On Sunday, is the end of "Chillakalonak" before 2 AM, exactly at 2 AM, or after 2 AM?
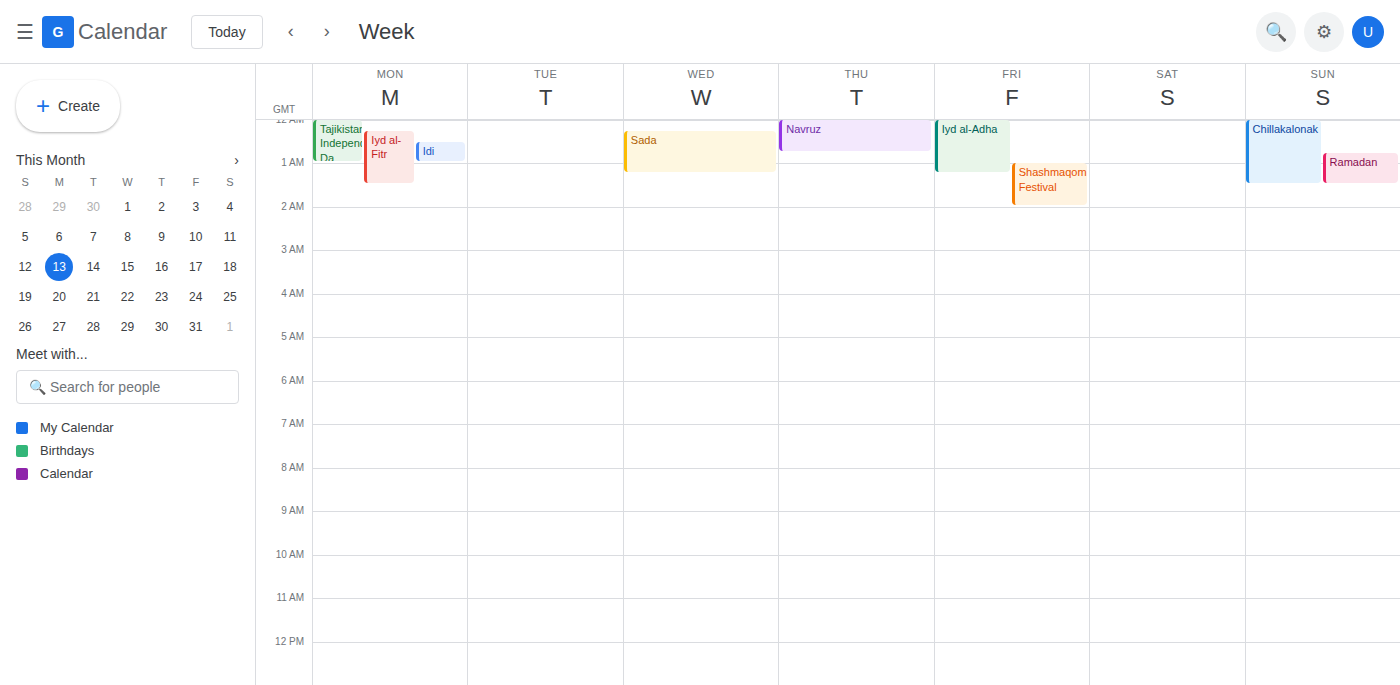
1:30 AM -- before 2 AM, 30 minutes above the 2 AM line.